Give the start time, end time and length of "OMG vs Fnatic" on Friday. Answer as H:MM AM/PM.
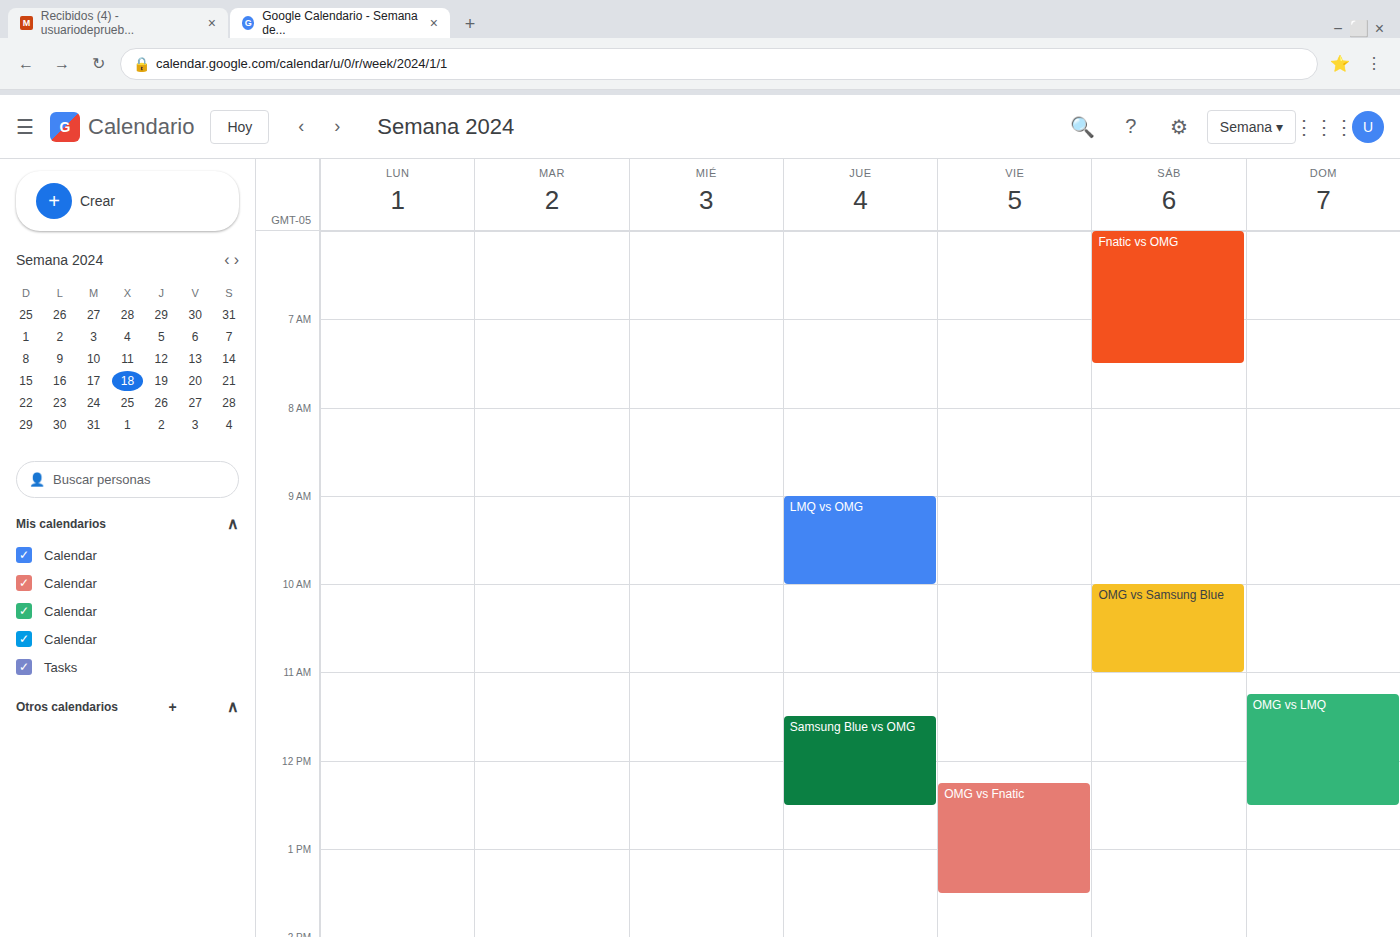
12:15 PM to 1:30 PM, 1 hour 15 minutes